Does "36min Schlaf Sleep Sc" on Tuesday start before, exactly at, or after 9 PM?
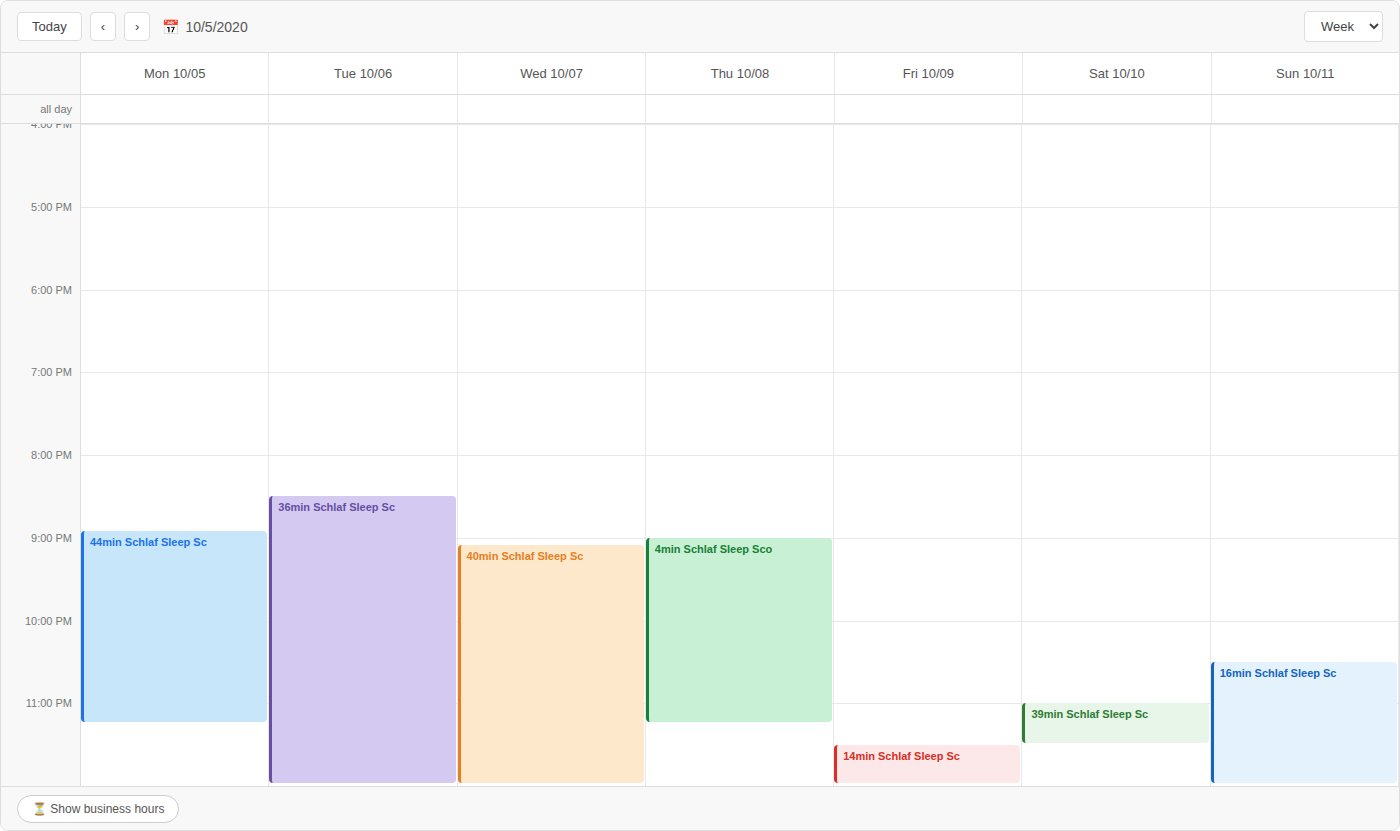
8:30 PM -- before 9 PM, 30 minutes above the 9 PM line.